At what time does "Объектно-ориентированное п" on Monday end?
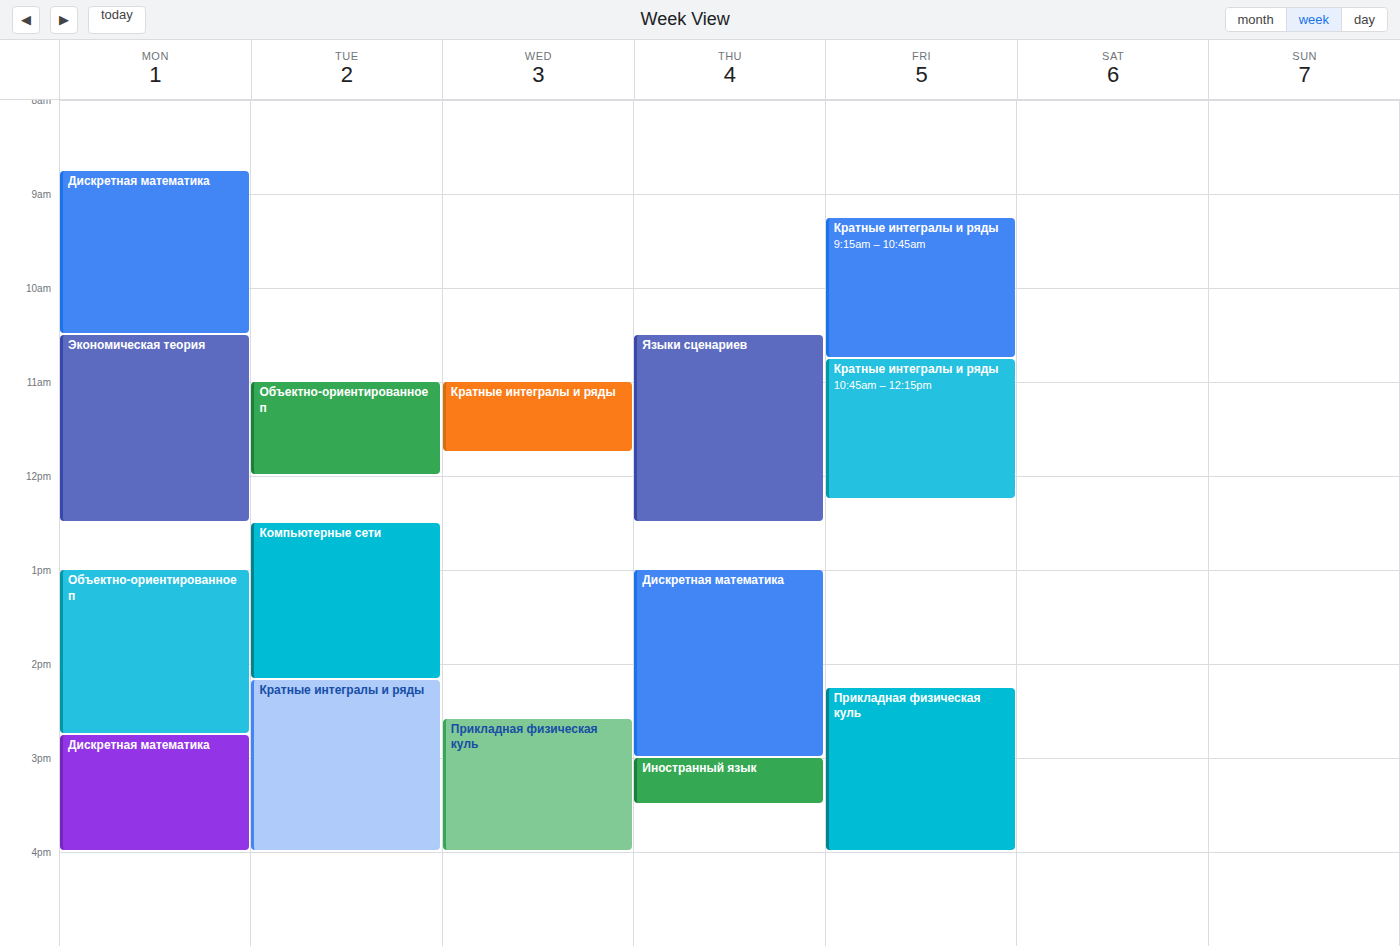
2:45 PM